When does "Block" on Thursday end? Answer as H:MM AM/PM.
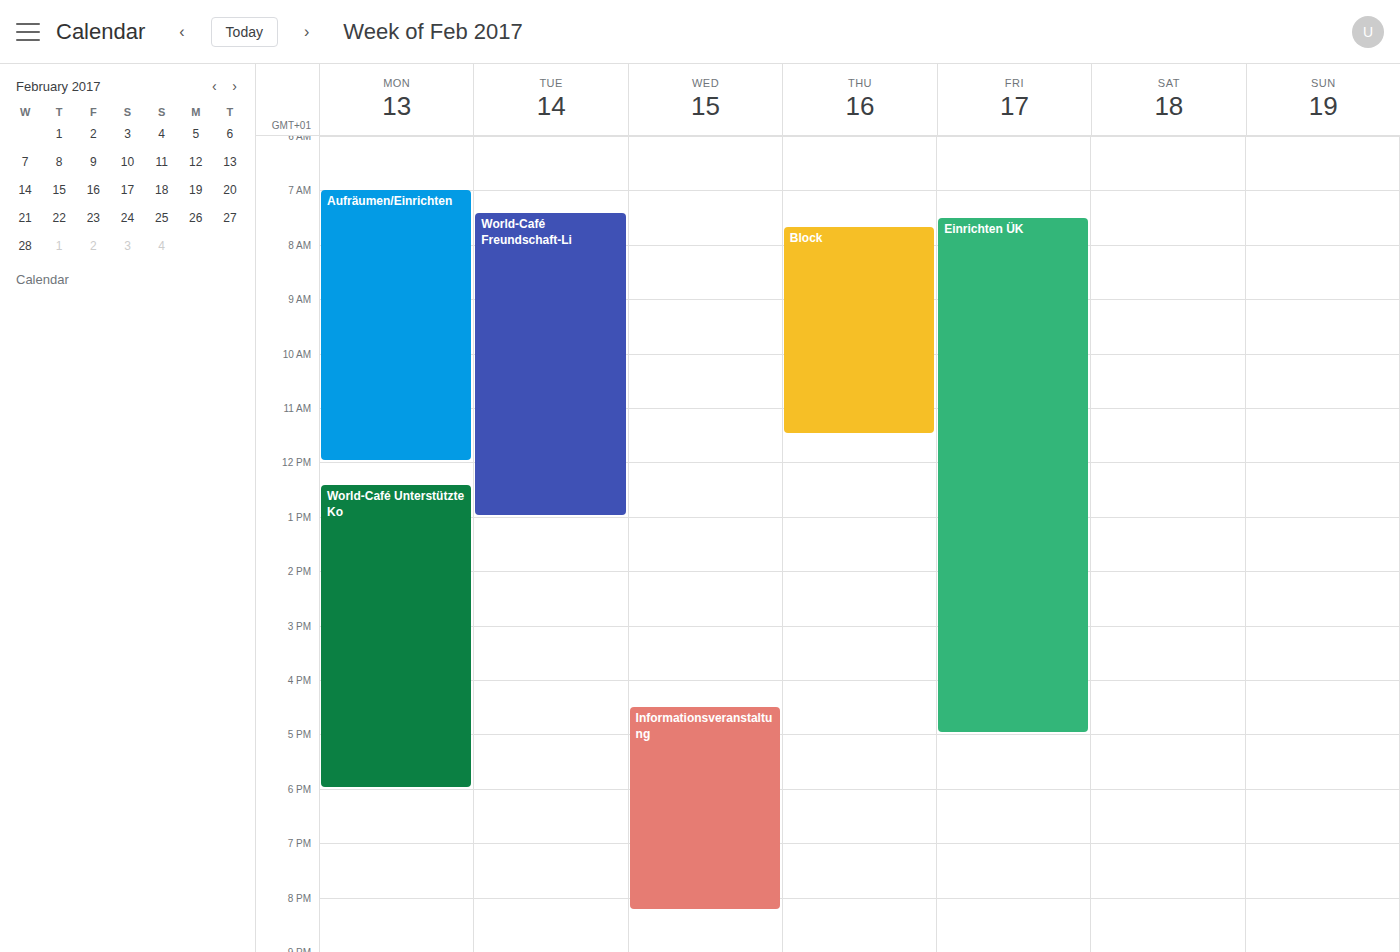
11:30 AM